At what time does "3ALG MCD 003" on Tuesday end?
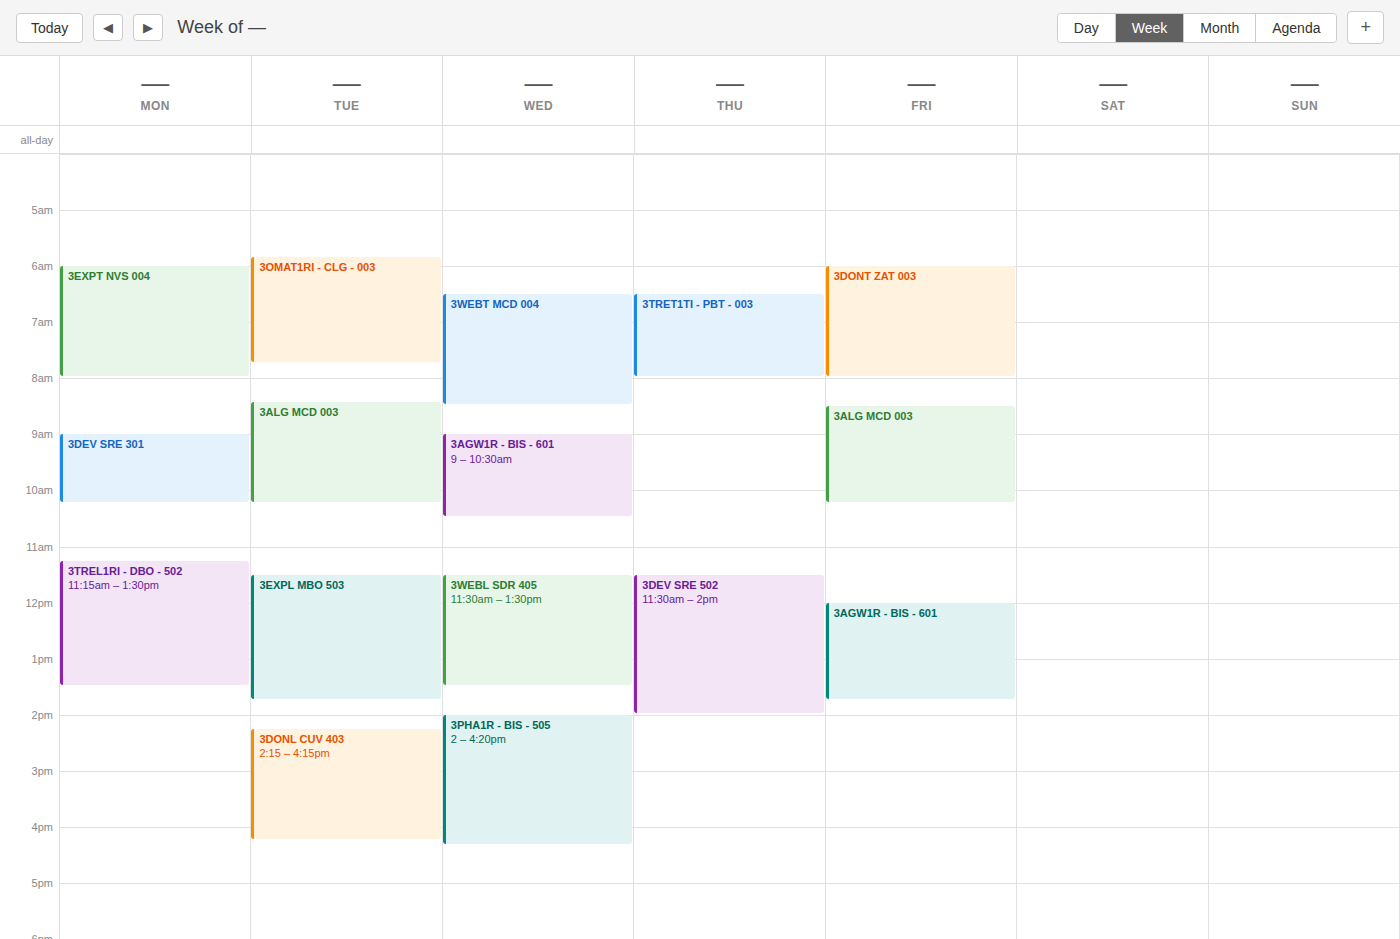
10:15 AM